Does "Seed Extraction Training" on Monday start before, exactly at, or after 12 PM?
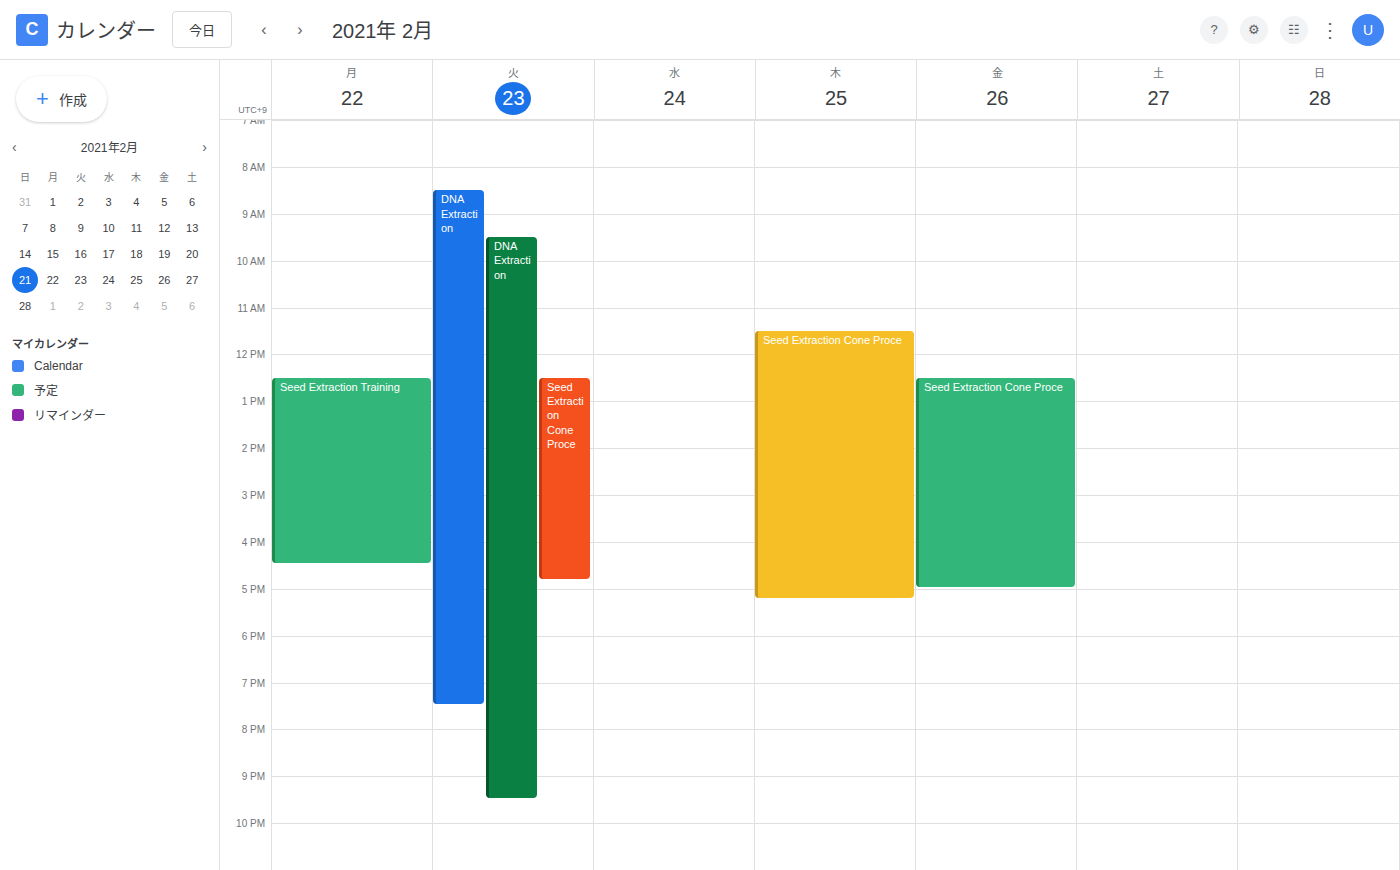
12:30 PM -- after 12 PM, 30 minutes below the 12 PM line.